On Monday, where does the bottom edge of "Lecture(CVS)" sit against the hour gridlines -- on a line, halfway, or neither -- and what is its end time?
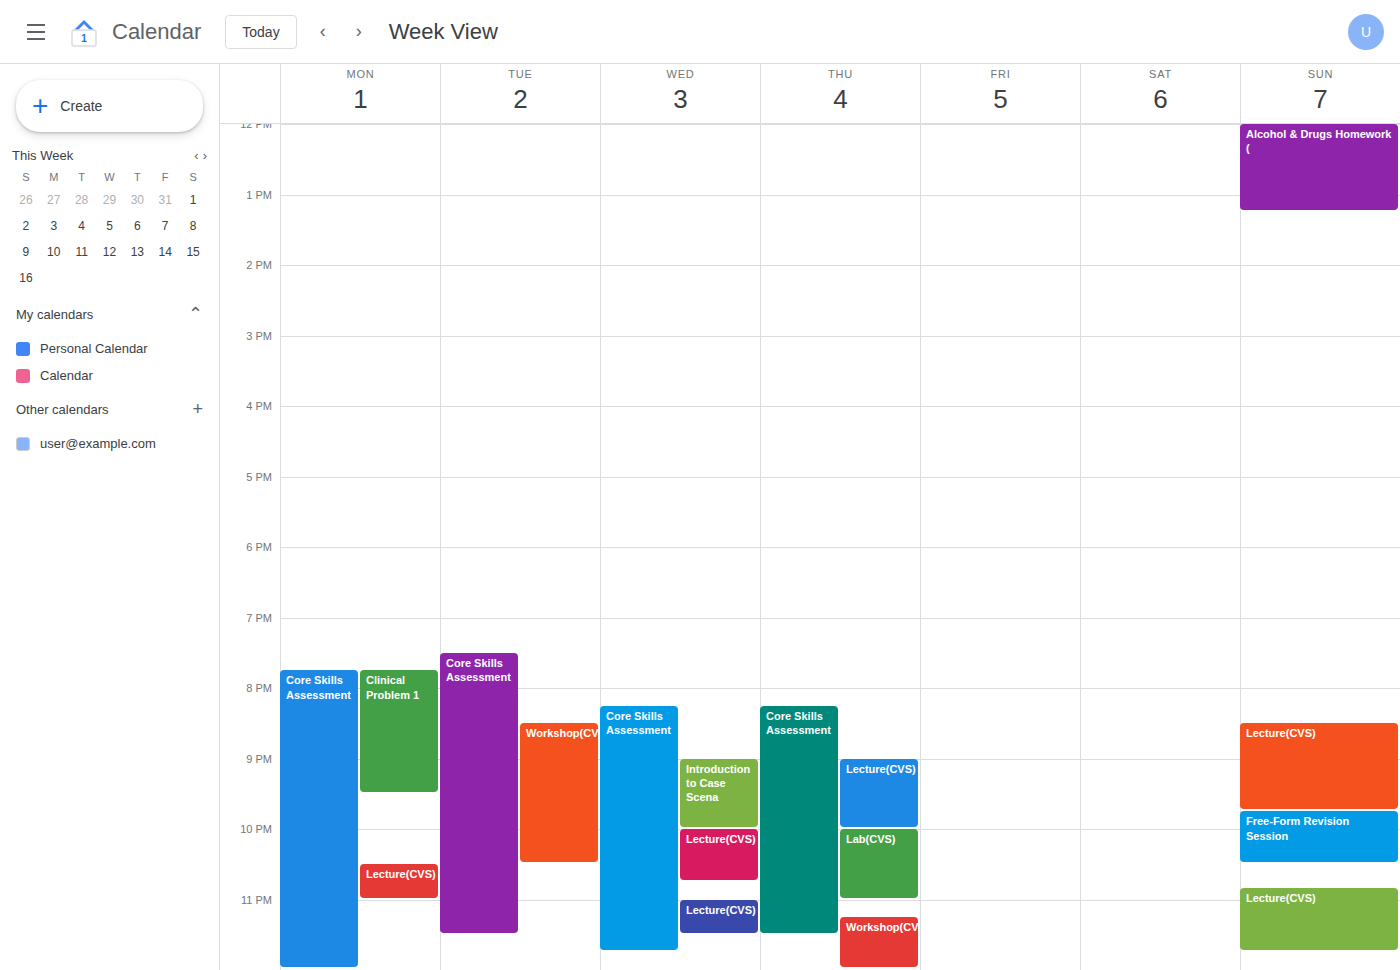
23:00 -- exactly on the 23:00 line.